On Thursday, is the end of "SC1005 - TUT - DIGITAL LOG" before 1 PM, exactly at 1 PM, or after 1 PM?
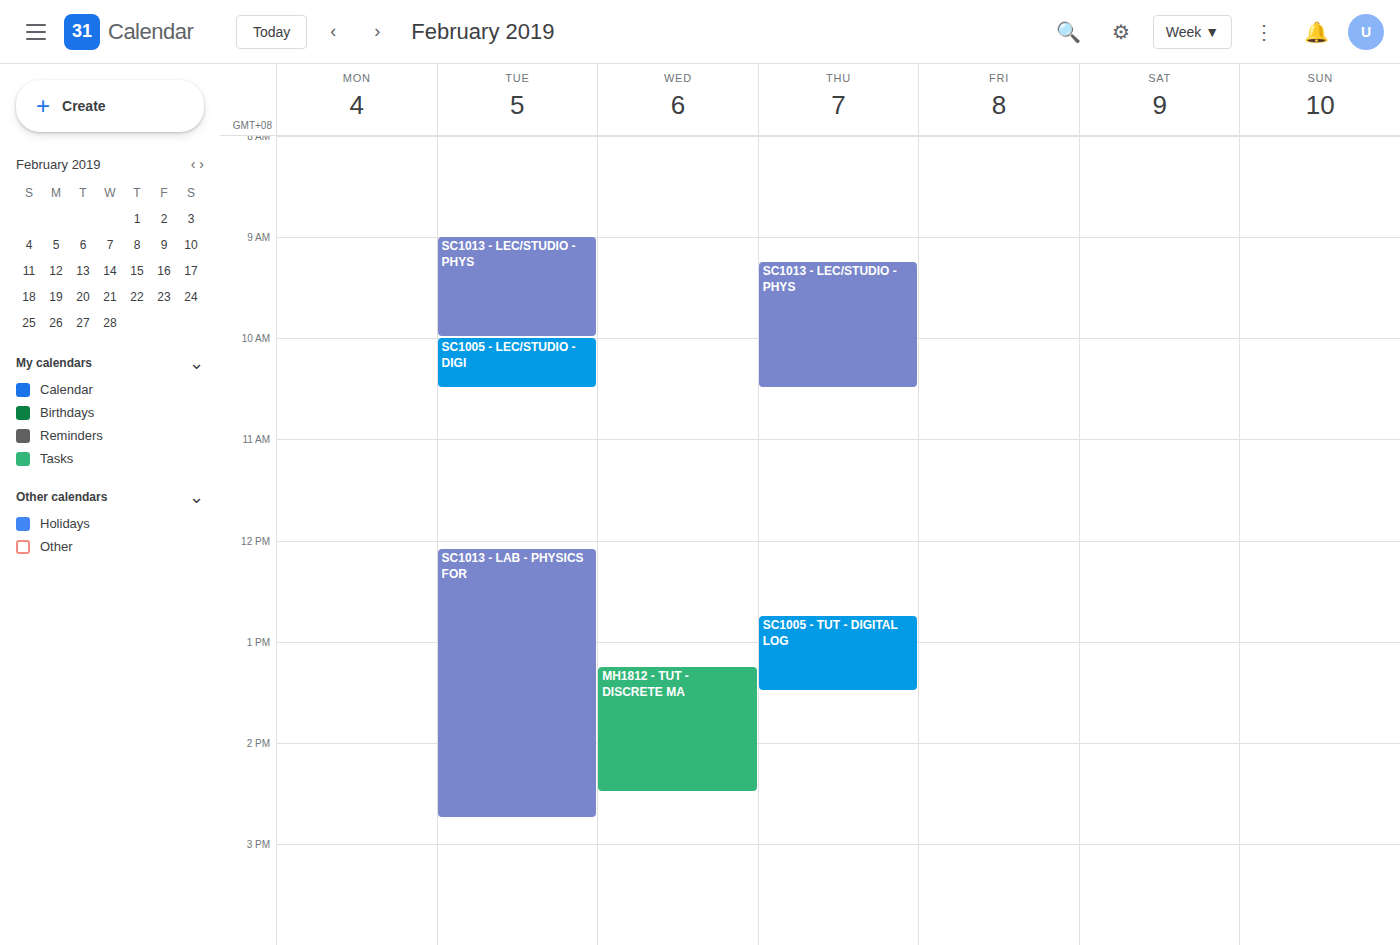
1:30 PM -- after 1 PM, 30 minutes below the 1 PM line.